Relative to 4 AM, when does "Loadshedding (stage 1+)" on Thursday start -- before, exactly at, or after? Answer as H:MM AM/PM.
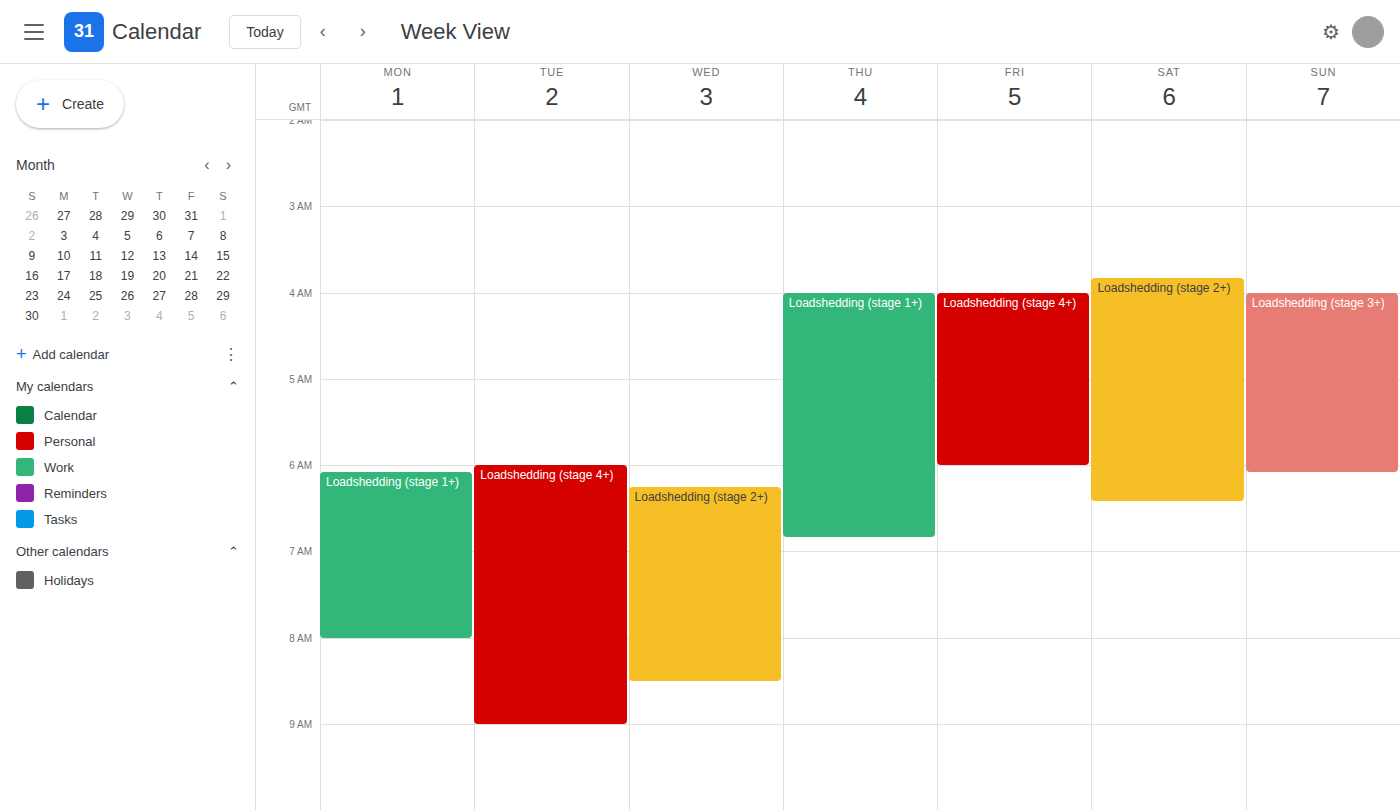
4:00 AM -- exactly at 4 AM, on the 4 AM line.